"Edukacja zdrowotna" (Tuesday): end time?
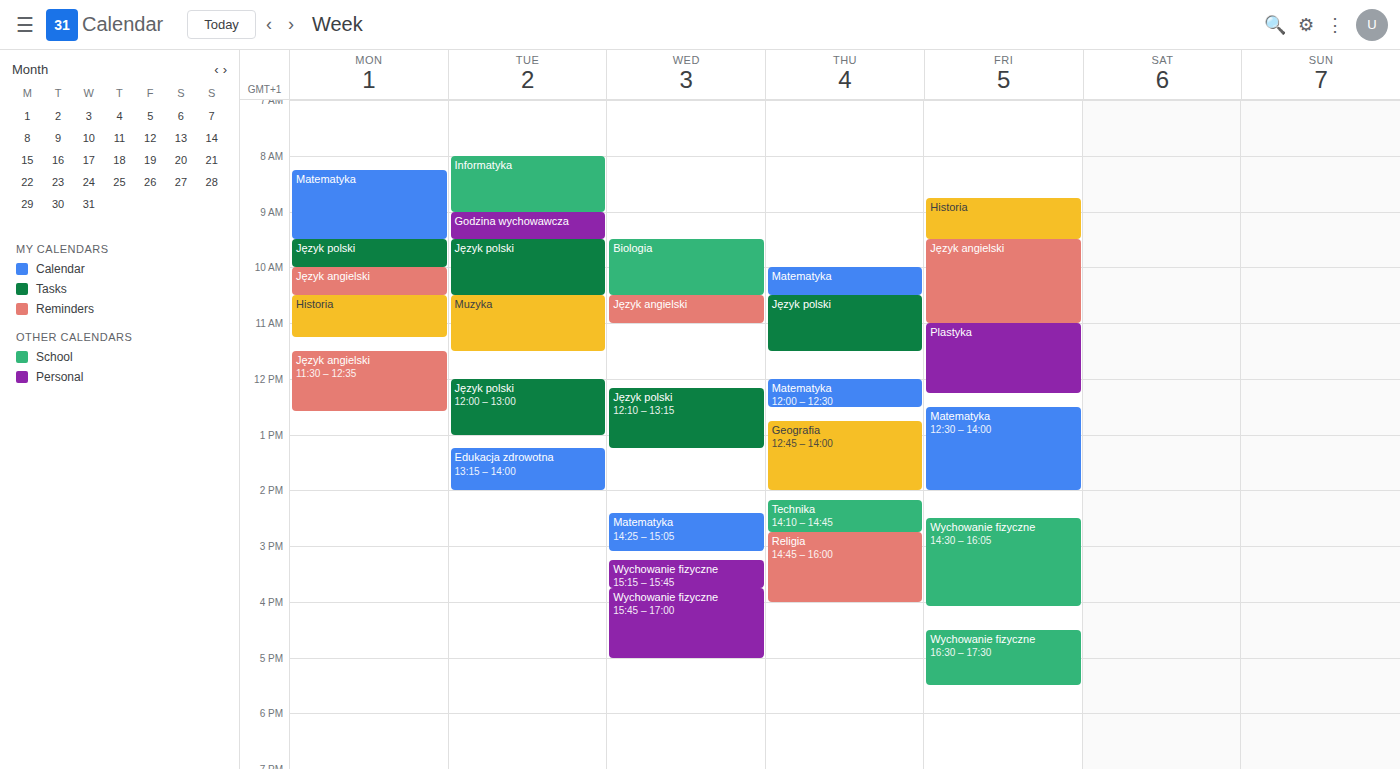
2:00 PM